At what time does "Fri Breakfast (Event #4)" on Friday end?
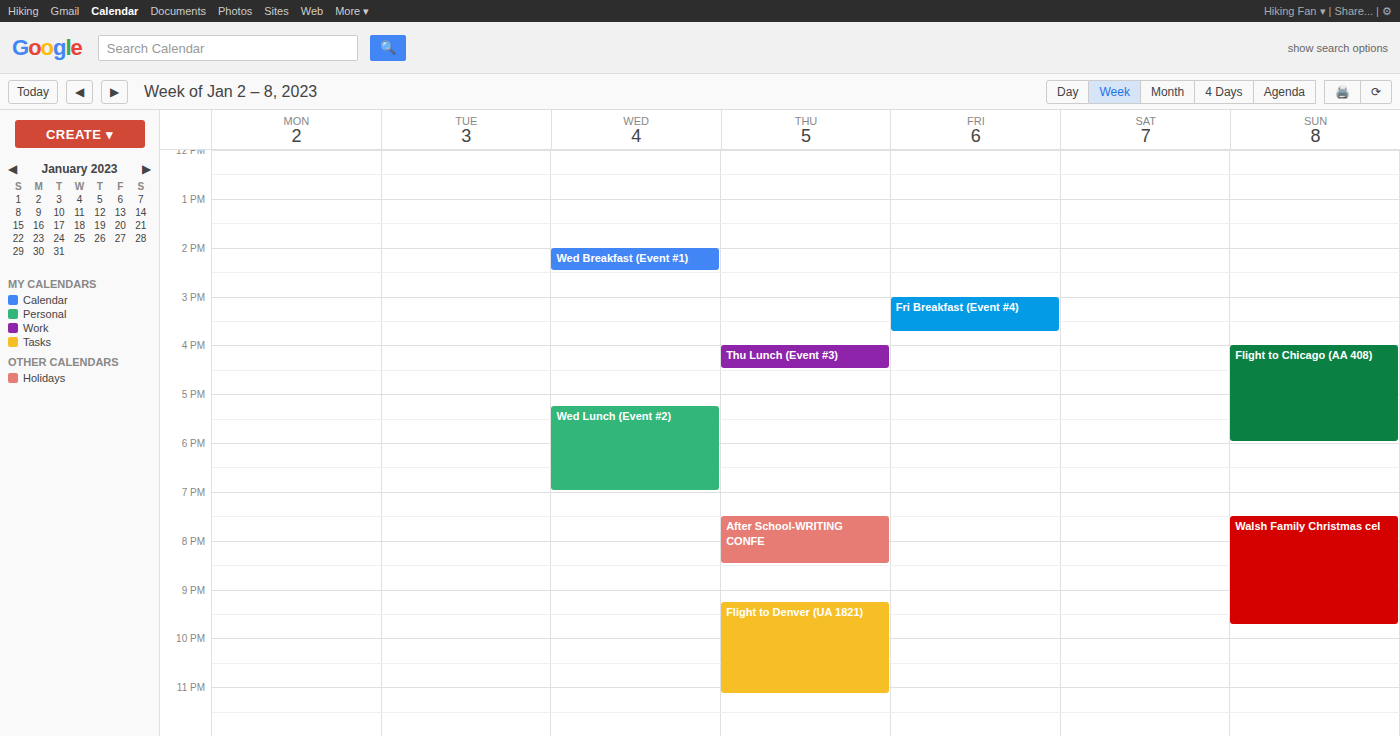
3:45 PM